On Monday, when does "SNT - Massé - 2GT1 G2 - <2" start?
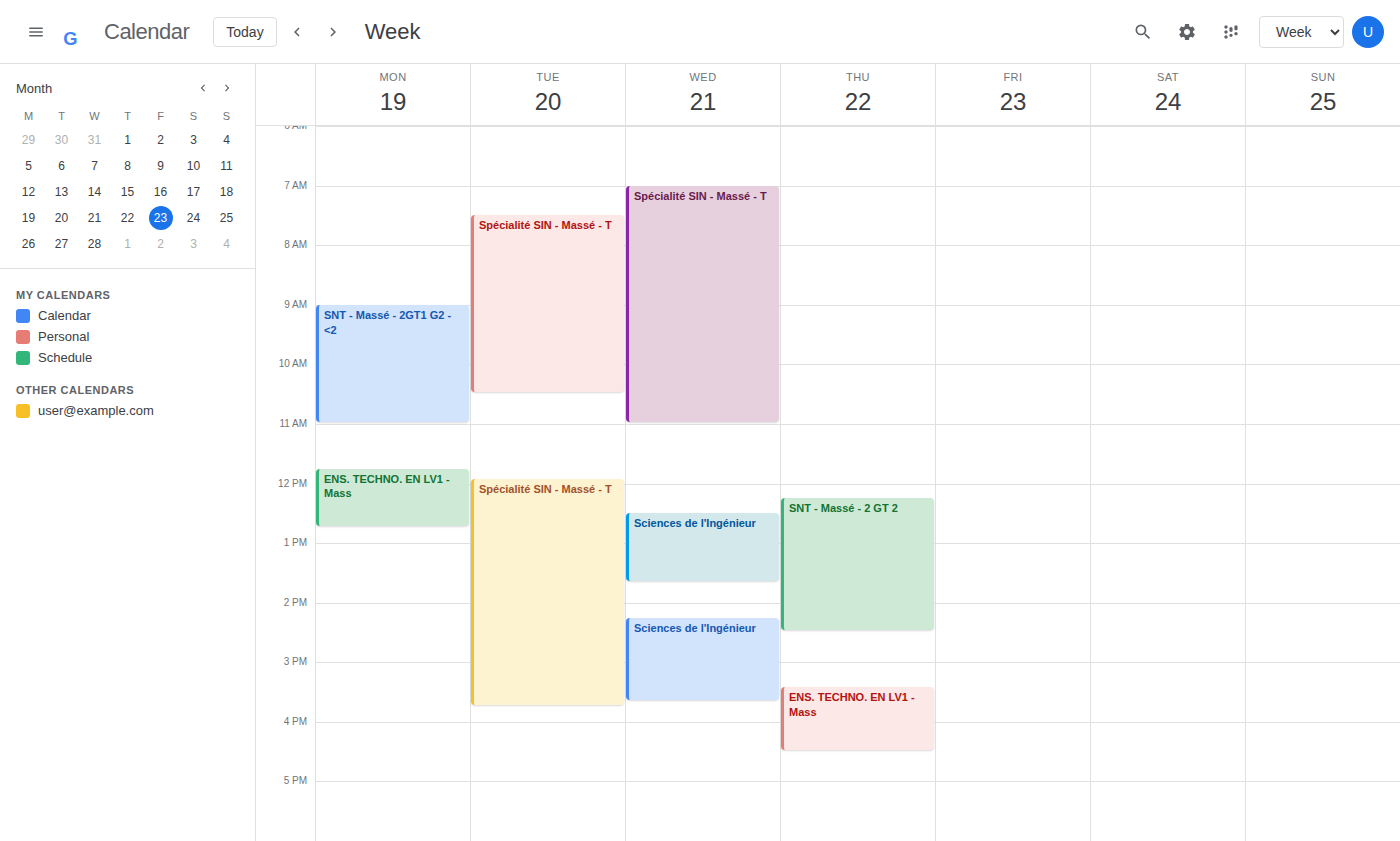
9:00 AM